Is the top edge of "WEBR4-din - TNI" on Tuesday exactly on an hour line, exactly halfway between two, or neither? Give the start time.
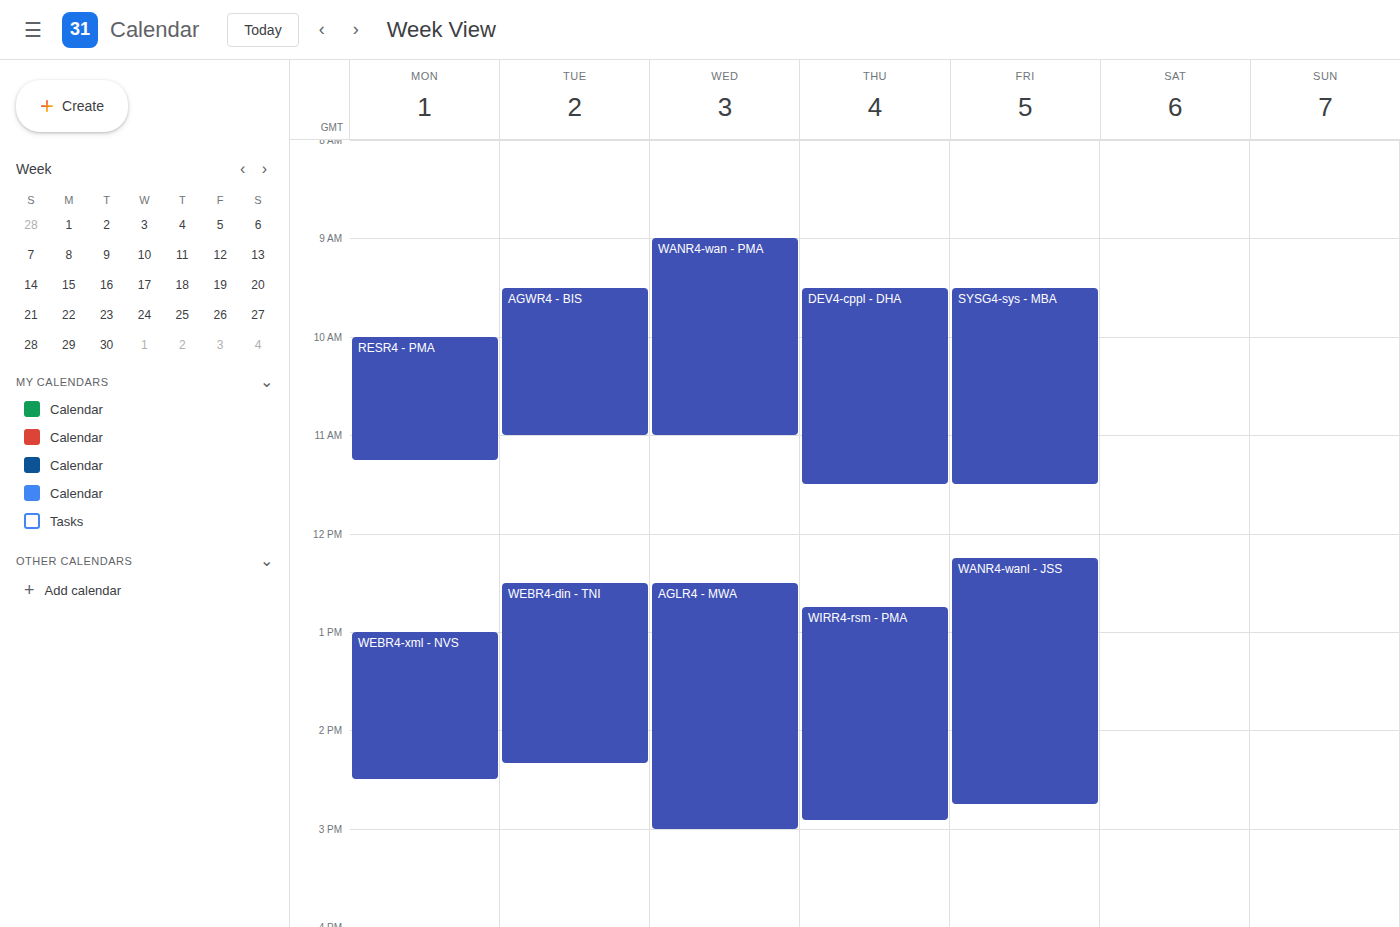
12:30 PM -- halfway between the 12 PM and 1 PM lines.